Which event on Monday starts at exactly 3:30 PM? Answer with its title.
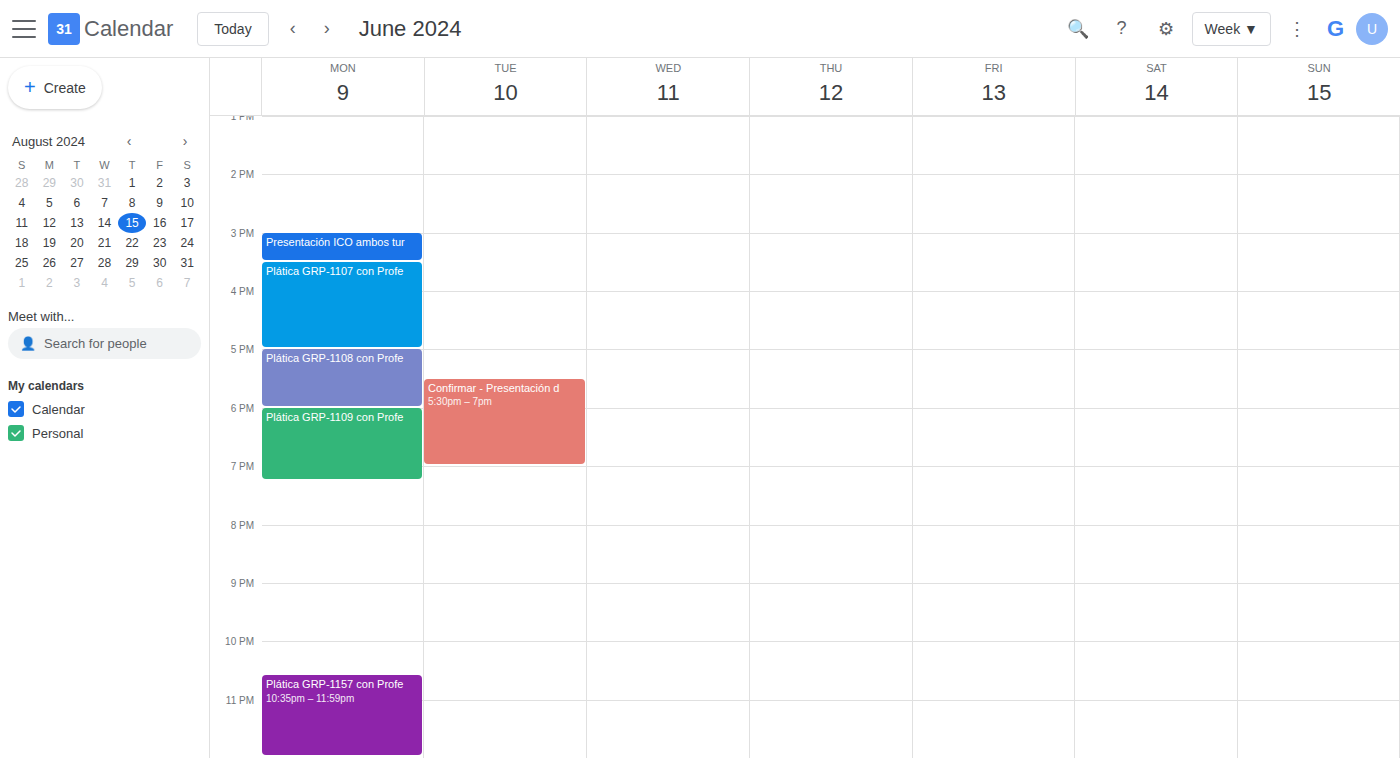
"Plática GRP-1107 con Profe"